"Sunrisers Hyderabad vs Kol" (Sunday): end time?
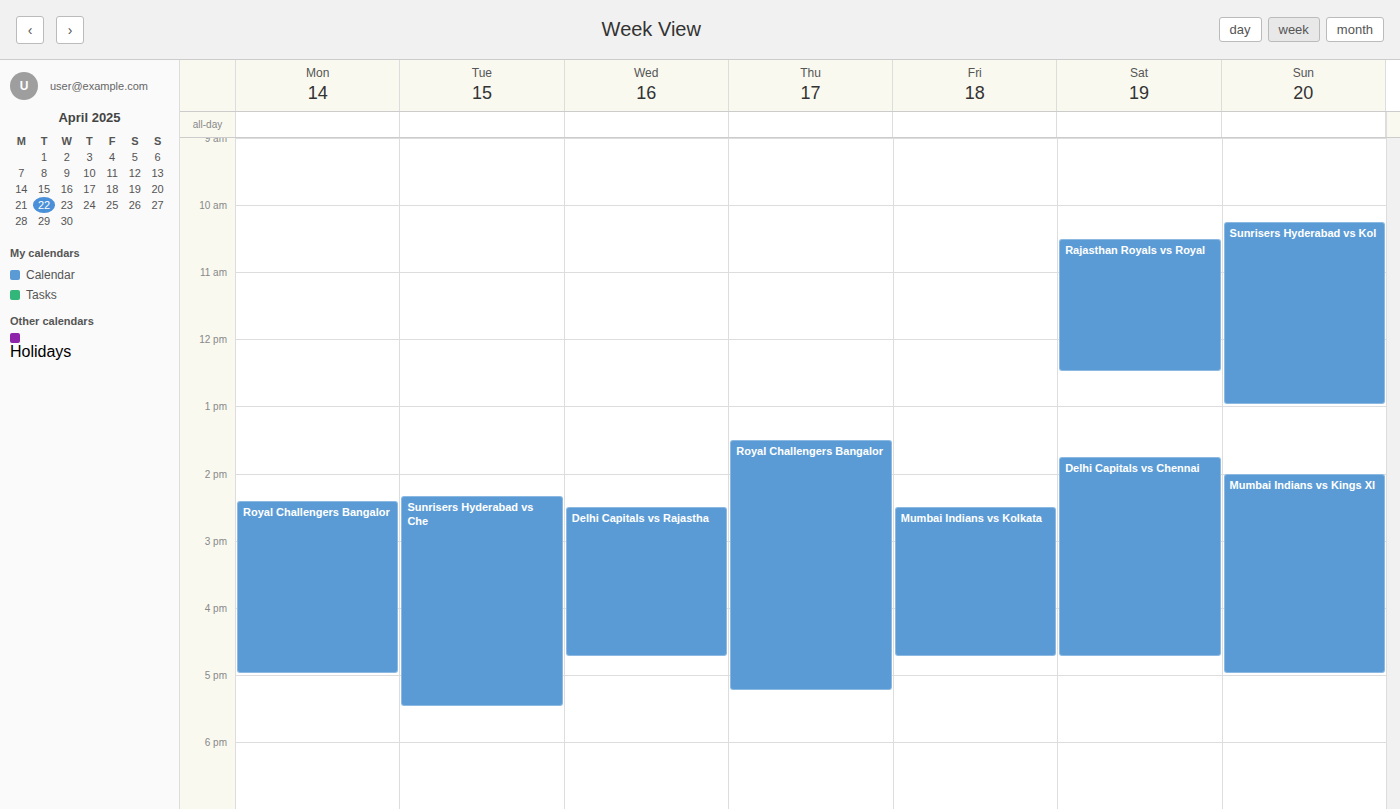
13:00